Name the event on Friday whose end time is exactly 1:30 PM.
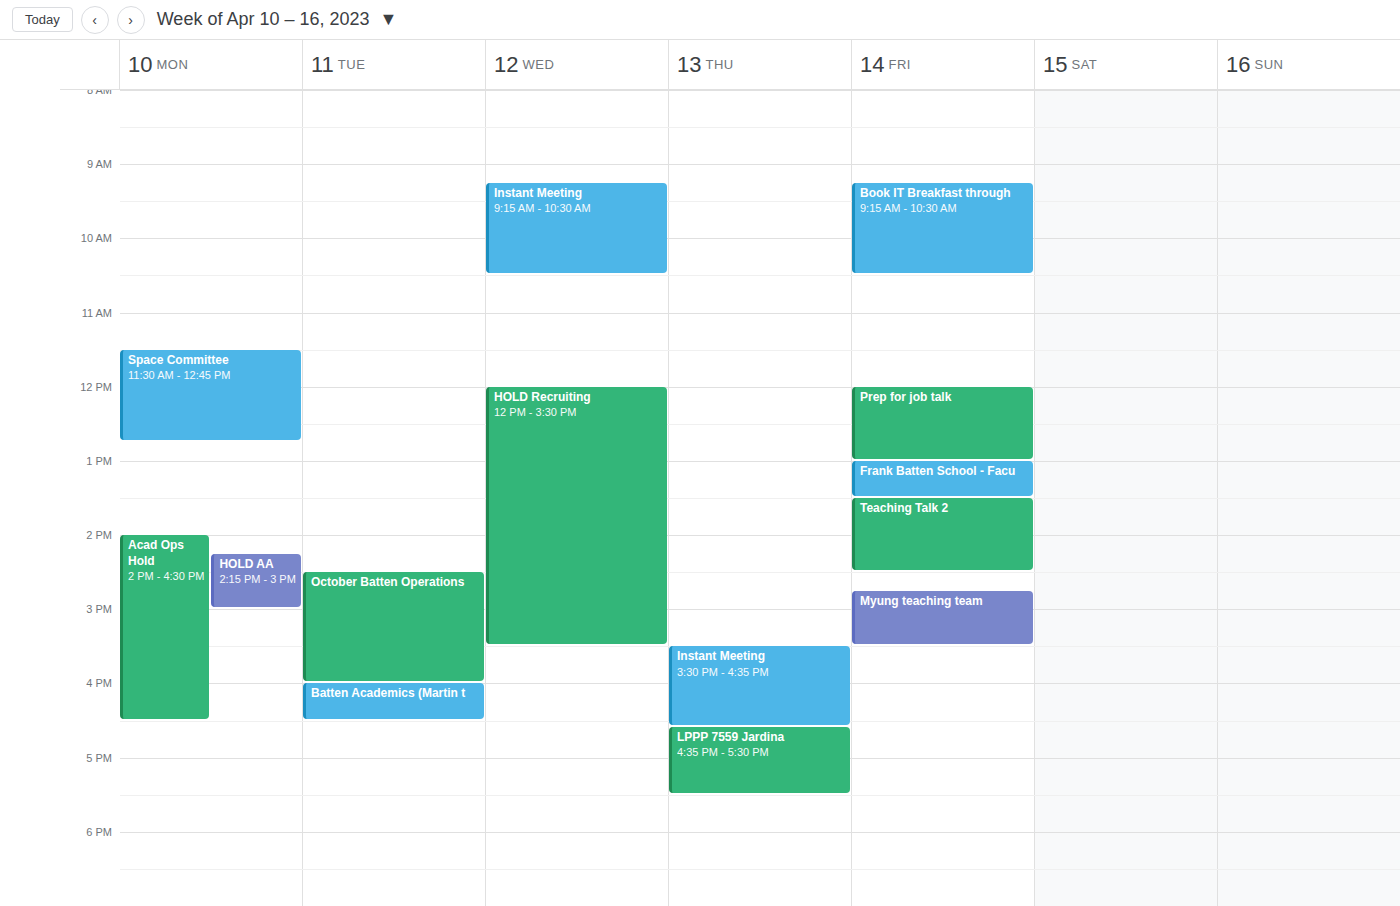
"Frank Batten School - Facu"